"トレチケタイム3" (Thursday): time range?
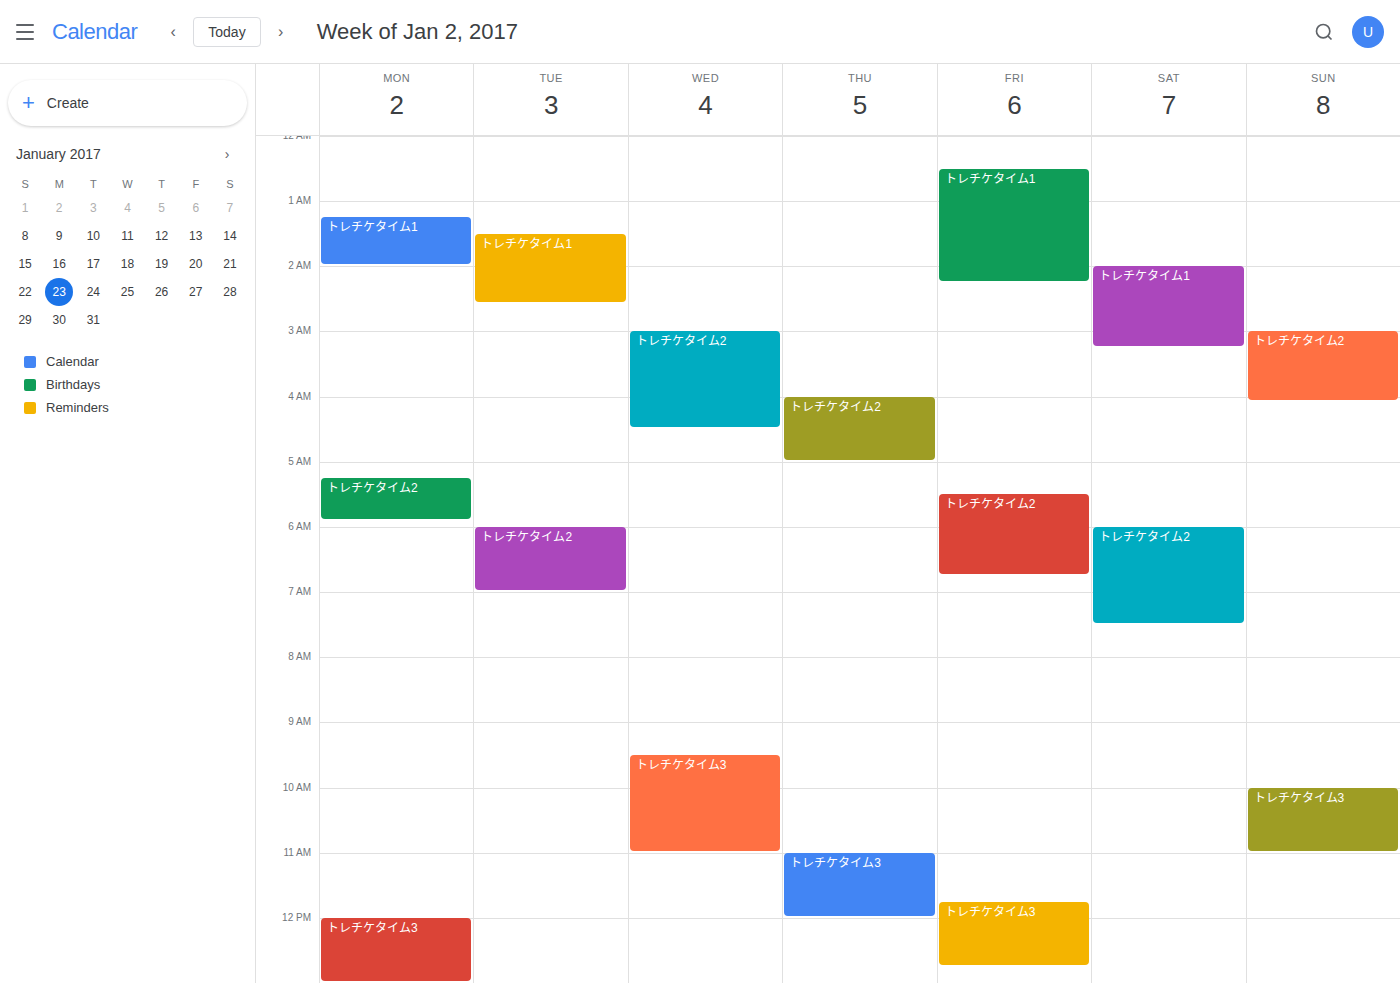
11:00 AM to 12:00 PM